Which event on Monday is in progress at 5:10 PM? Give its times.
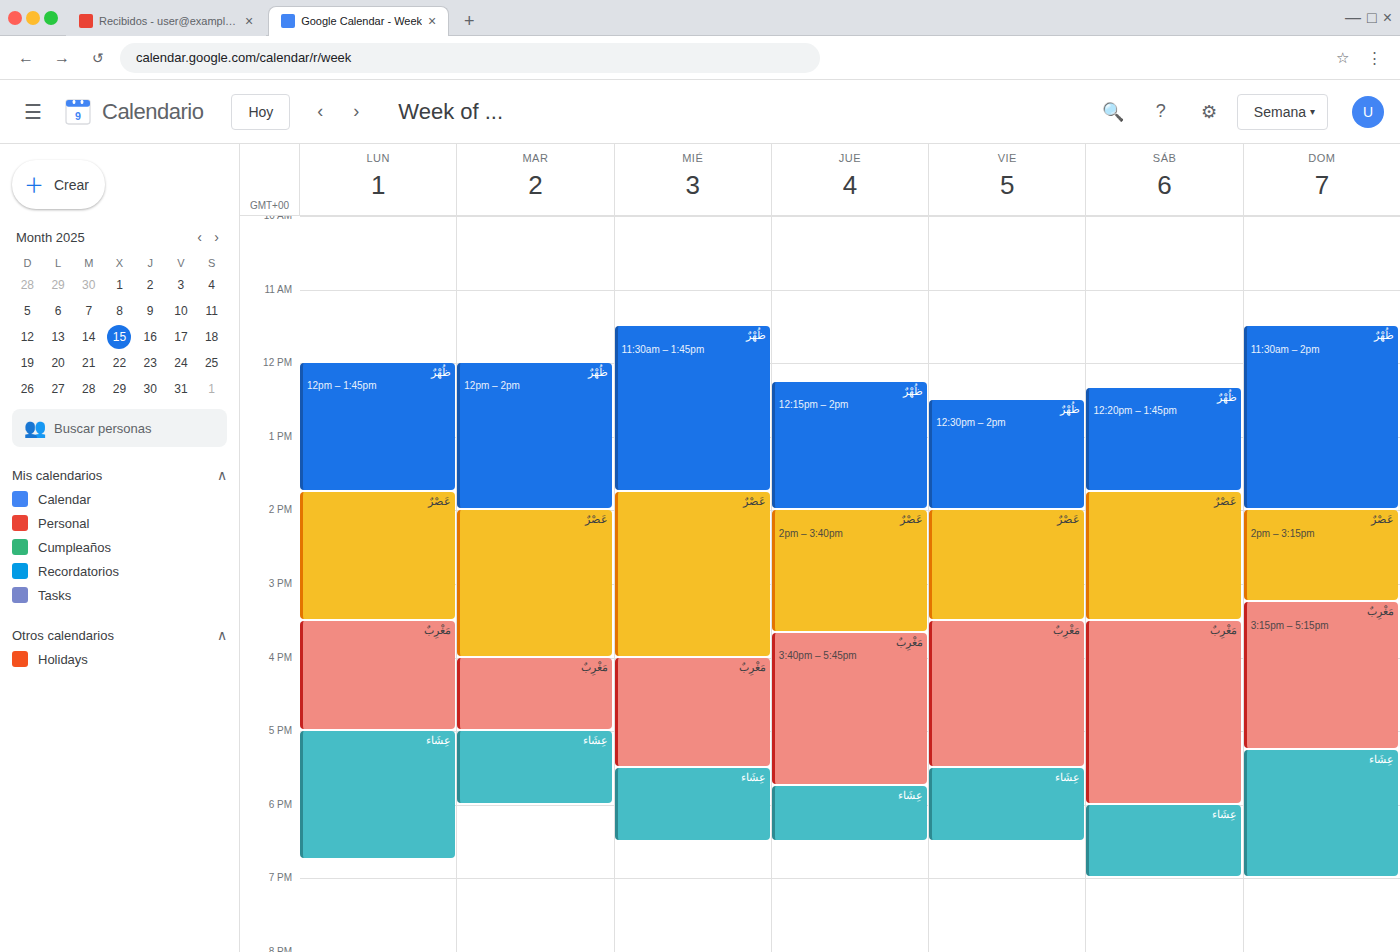
"عِشَاء", 5:00 PM to 6:45 PM